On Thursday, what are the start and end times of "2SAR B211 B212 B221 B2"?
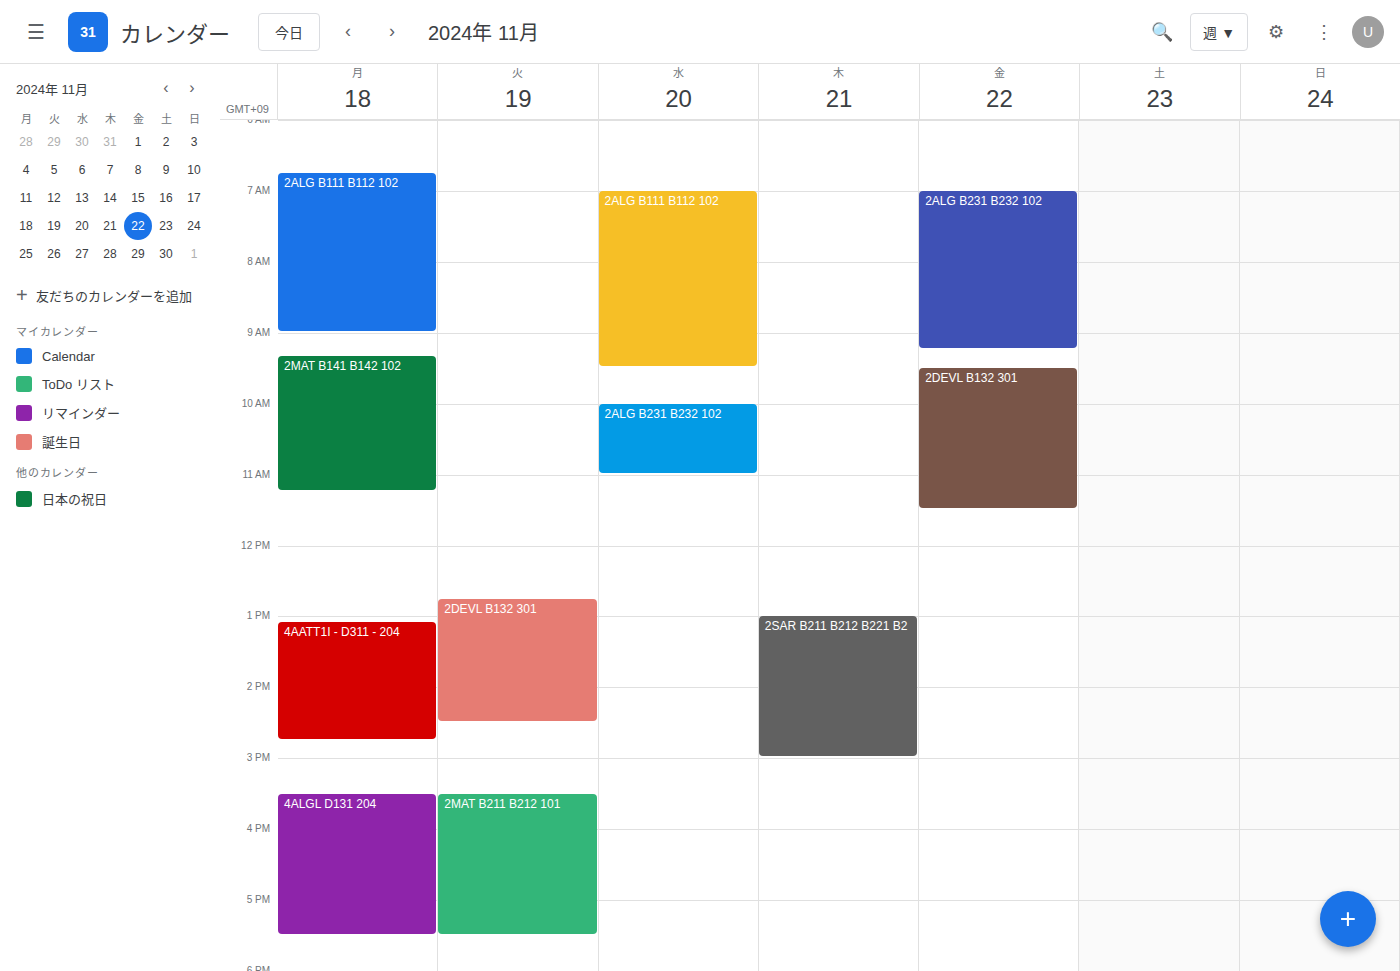
1:00 PM to 3:00 PM